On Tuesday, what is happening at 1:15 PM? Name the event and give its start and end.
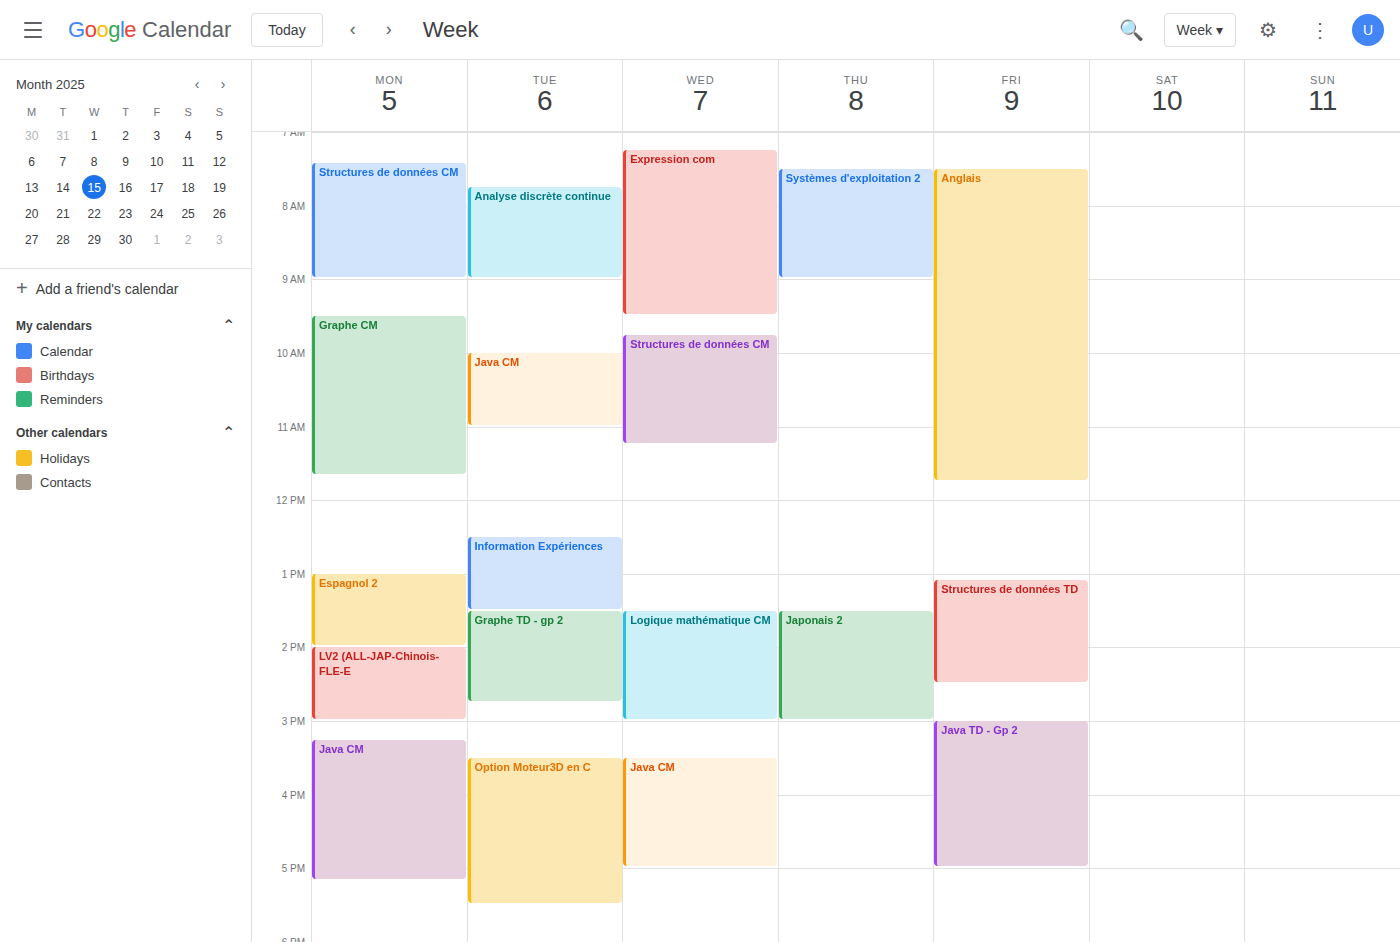
"Information Expériences", 12:30 PM to 1:30 PM